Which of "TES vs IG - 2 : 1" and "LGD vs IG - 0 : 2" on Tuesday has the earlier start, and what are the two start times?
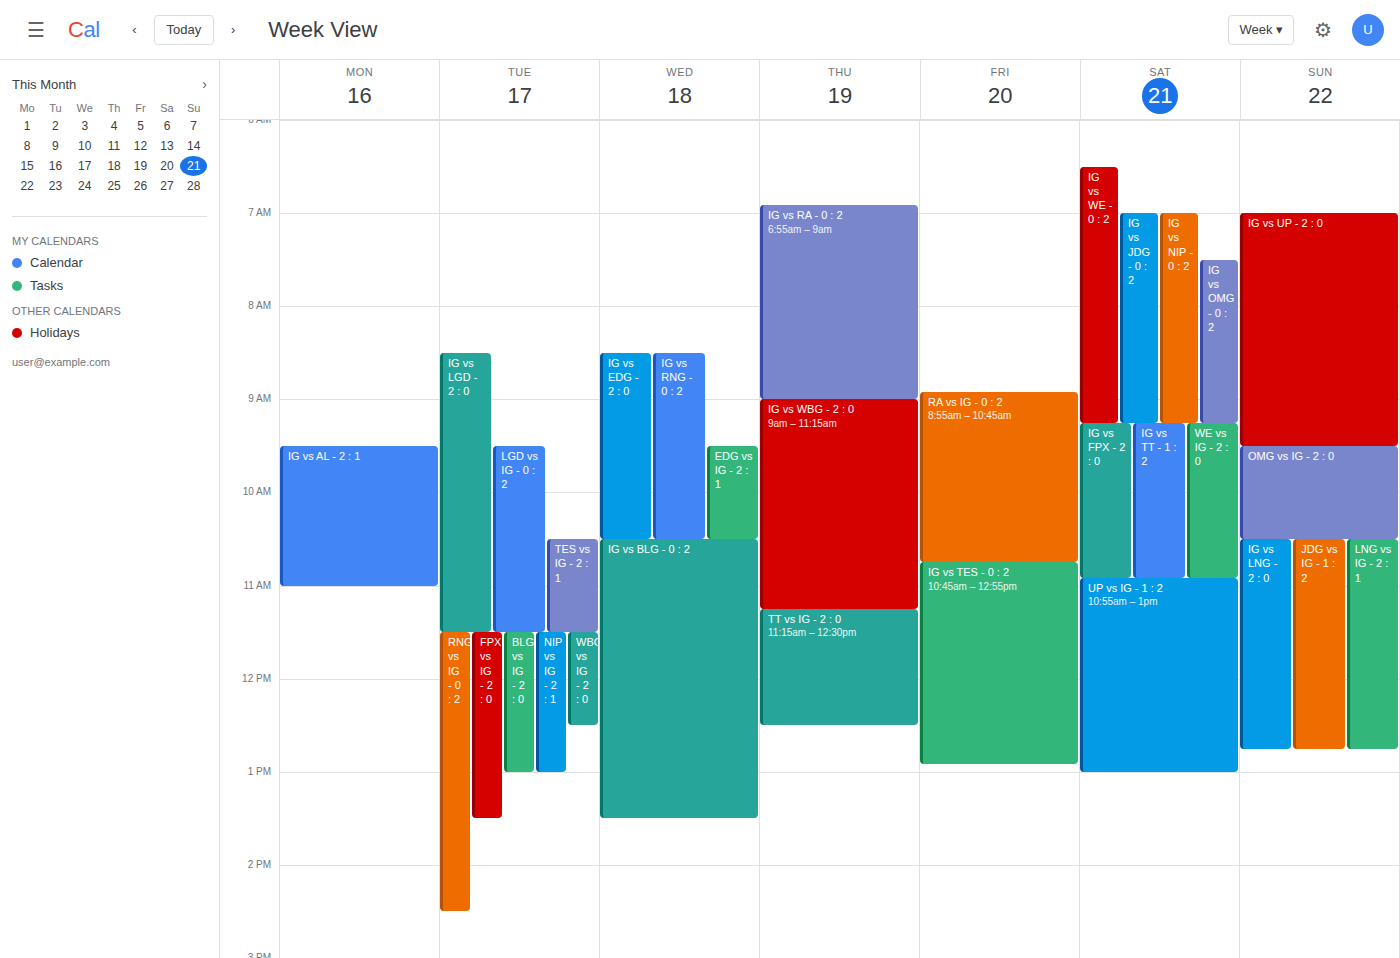
"LGD vs IG - 0 : 2" 9:30 AM; "TES vs IG - 2 : 1" 10:30 AM.